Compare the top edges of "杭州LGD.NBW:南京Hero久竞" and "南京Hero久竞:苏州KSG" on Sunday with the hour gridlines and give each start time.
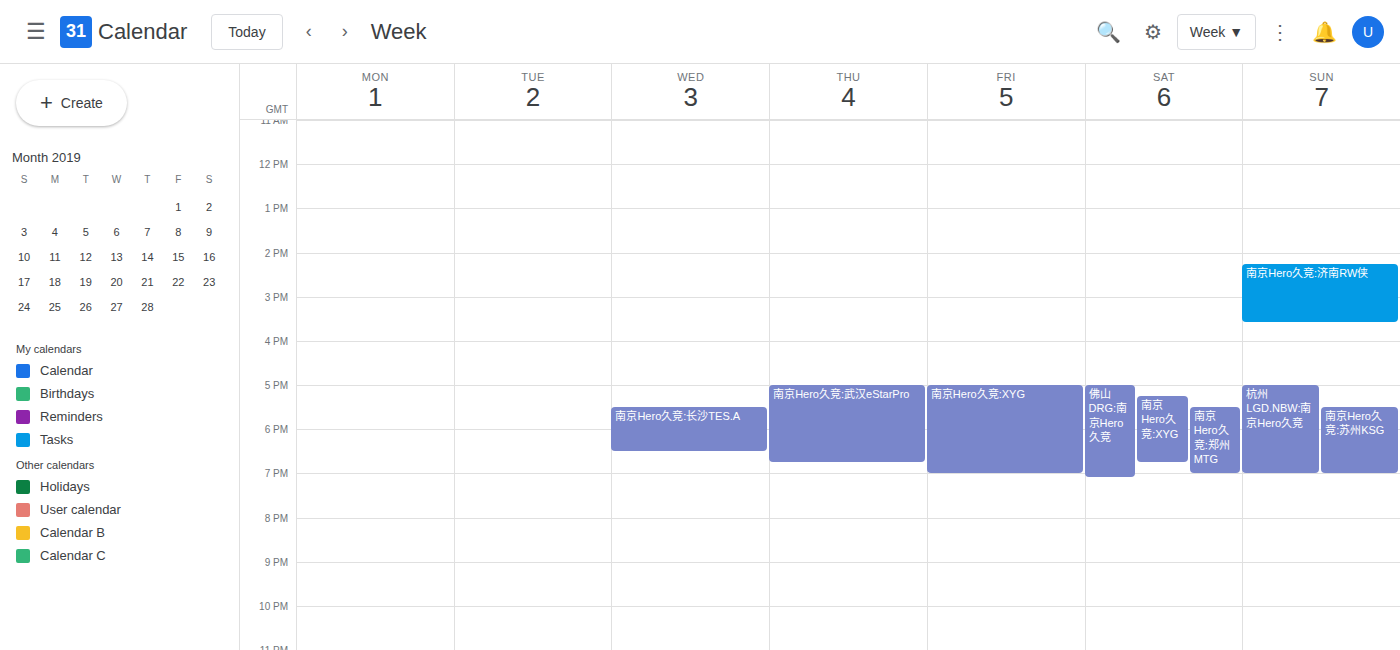
"杭州LGD.NBW:南京Hero久竞": 5:00 PM, exactly on the 5 PM line. "南京Hero久竞:苏州KSG": 5:30 PM, halfway between the 5 PM and 6 PM lines.